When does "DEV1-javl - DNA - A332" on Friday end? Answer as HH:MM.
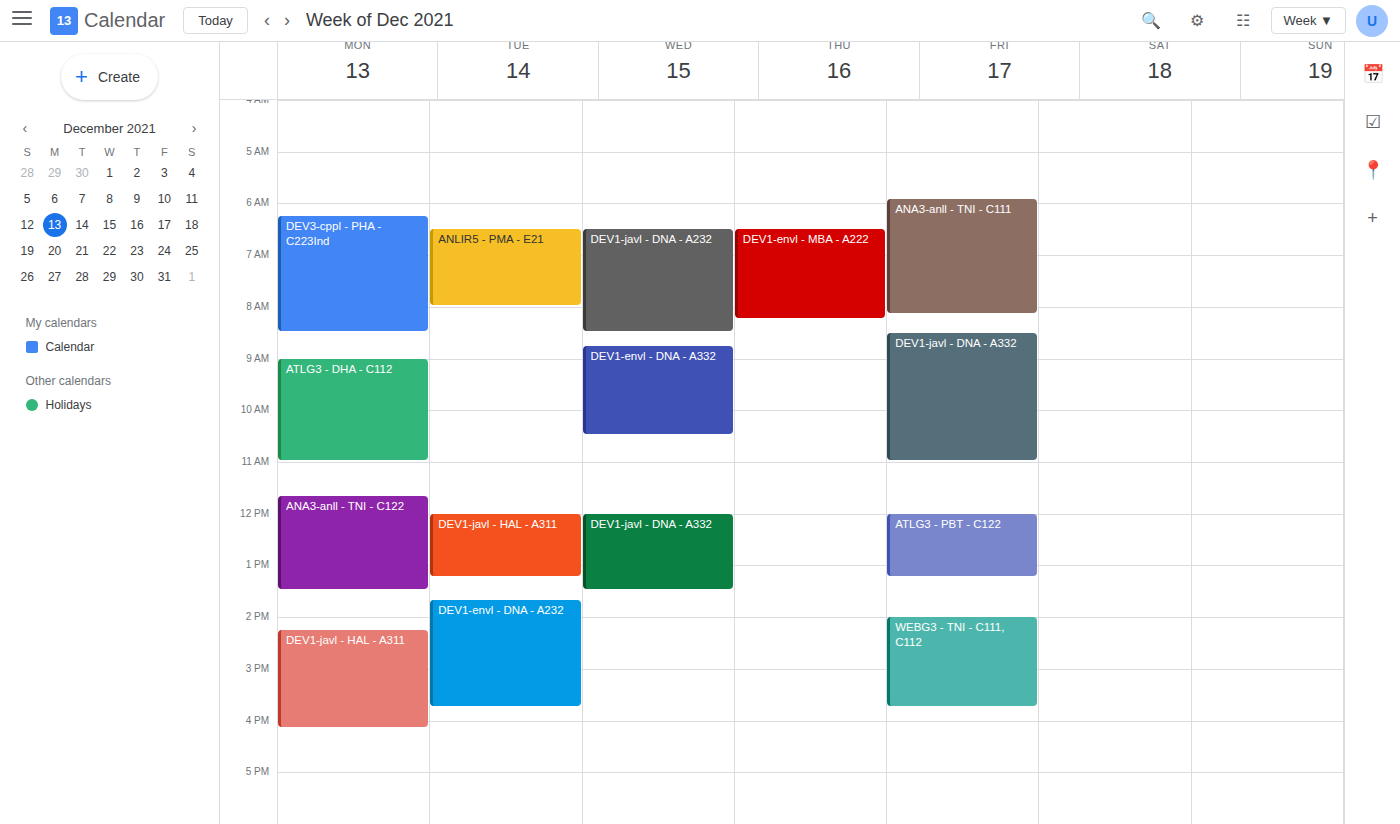
11:00